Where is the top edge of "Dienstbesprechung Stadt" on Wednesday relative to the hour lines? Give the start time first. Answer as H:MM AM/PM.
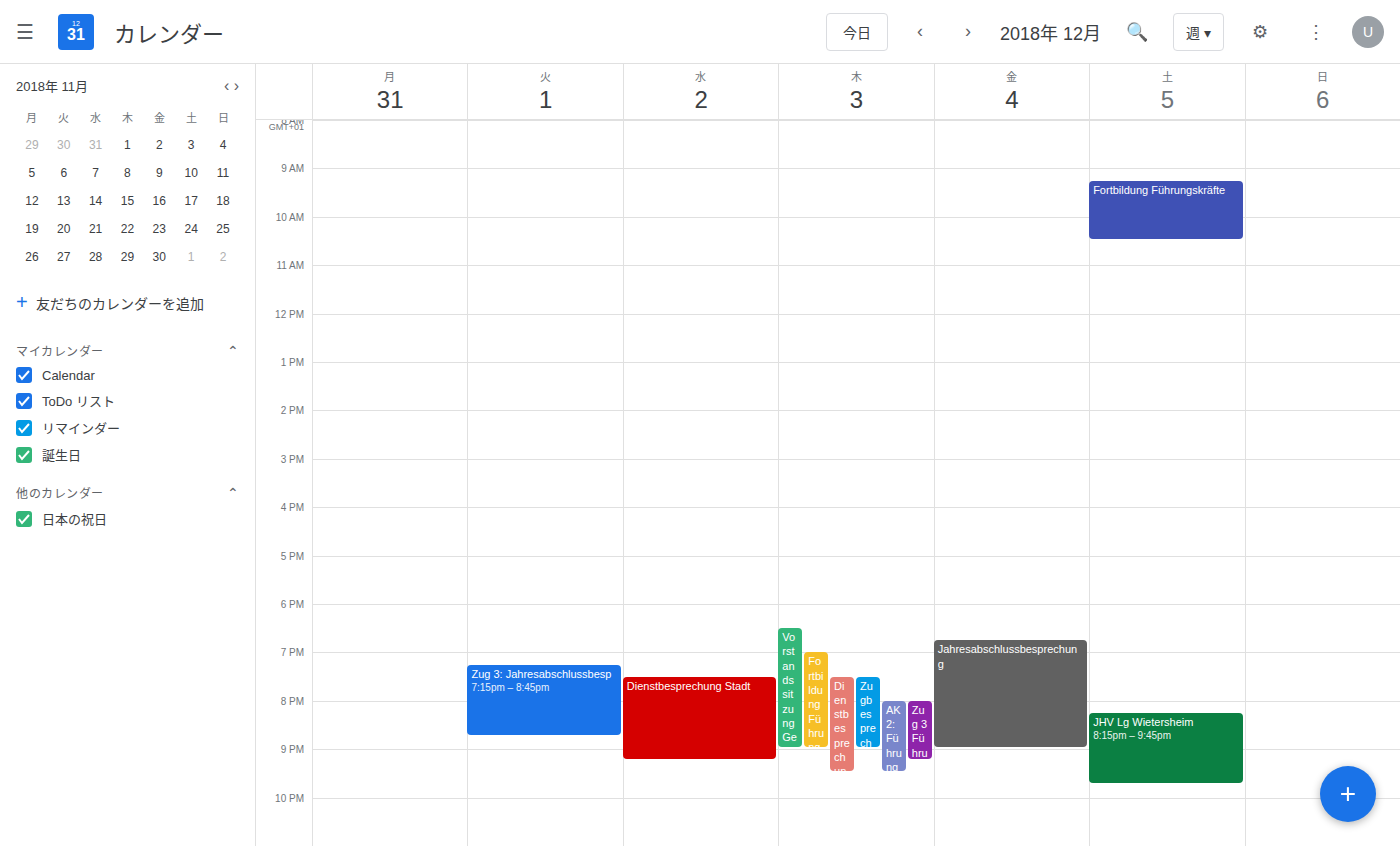
7:30 PM -- halfway between the 7 PM and 8 PM lines.